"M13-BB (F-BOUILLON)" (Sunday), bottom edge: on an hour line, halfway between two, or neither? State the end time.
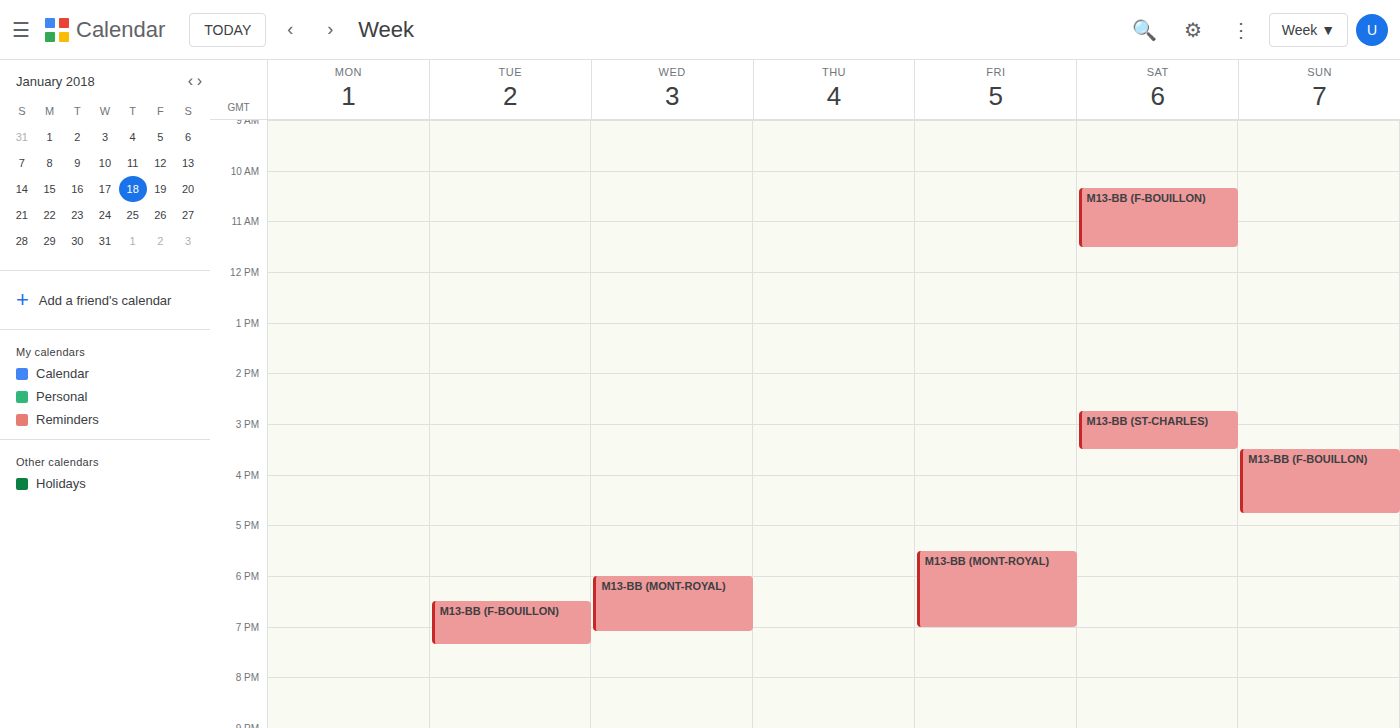
4:45 PM -- neither: three quarters of the way from the 4 PM line to the 5 PM line.